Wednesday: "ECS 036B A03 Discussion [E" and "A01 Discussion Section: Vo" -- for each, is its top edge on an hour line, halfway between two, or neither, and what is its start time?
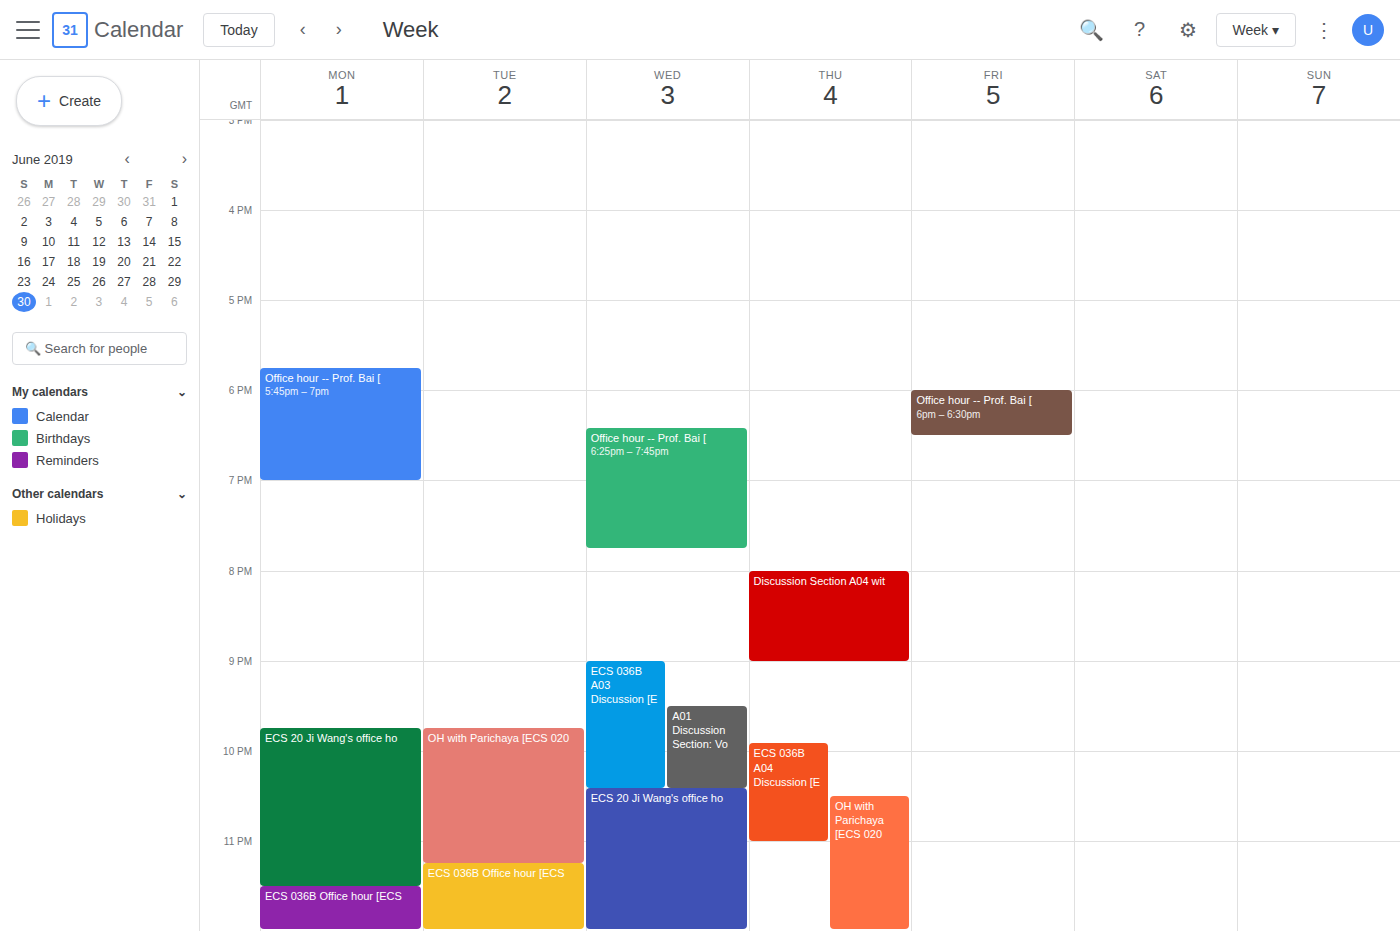
"ECS 036B A03 Discussion [E": 21:00, exactly on the 21:00 line. "A01 Discussion Section: Vo": 21:30, halfway between the 21:00 and 22:00 lines.